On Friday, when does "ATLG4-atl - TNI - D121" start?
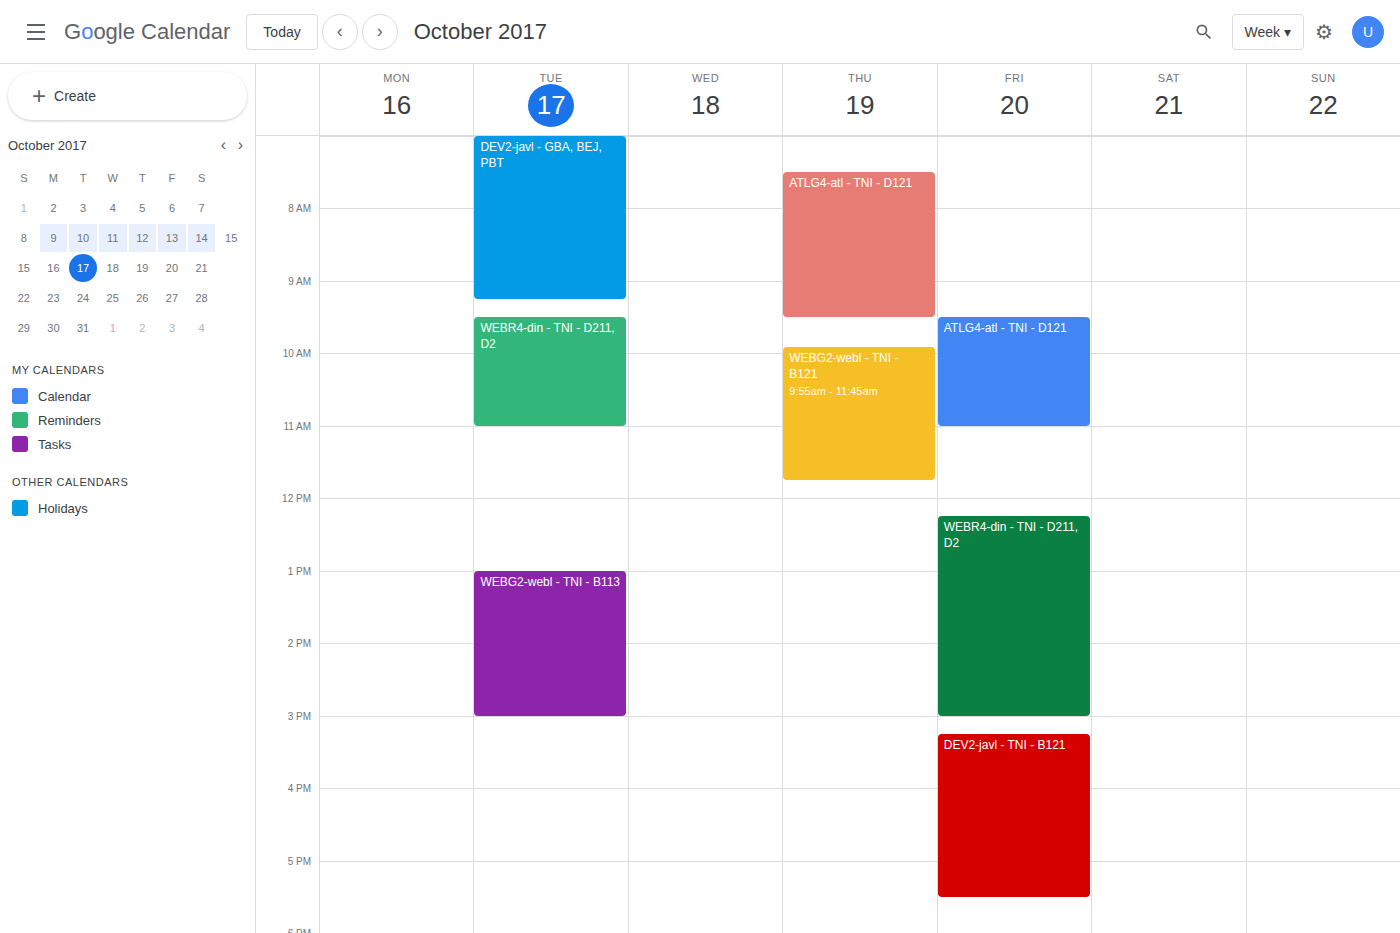
9:30 AM